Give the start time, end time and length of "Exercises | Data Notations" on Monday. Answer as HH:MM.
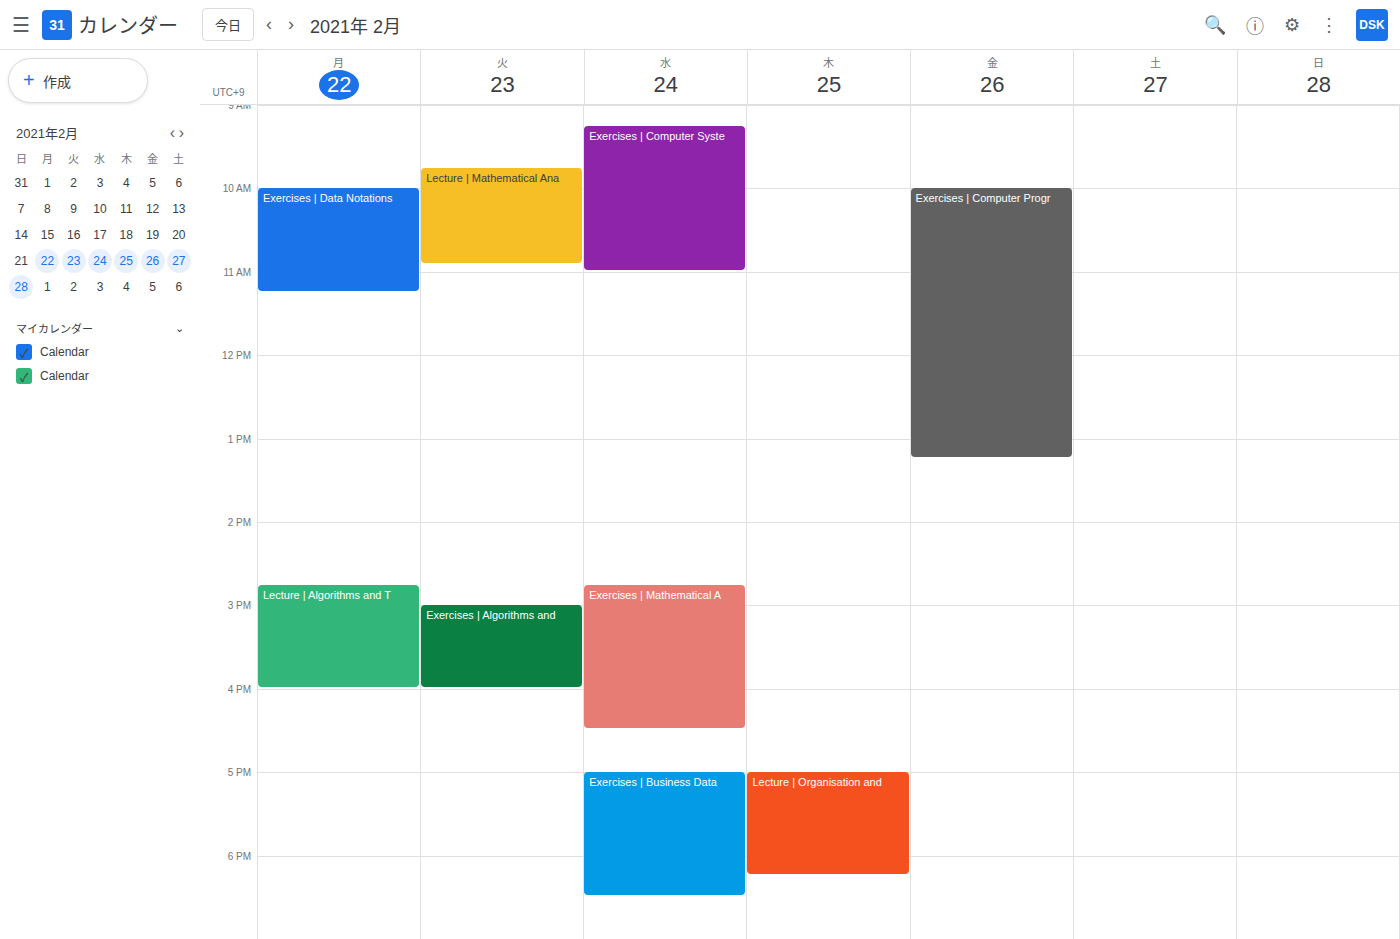
10:00 to 11:15, 1 hour 15 minutes